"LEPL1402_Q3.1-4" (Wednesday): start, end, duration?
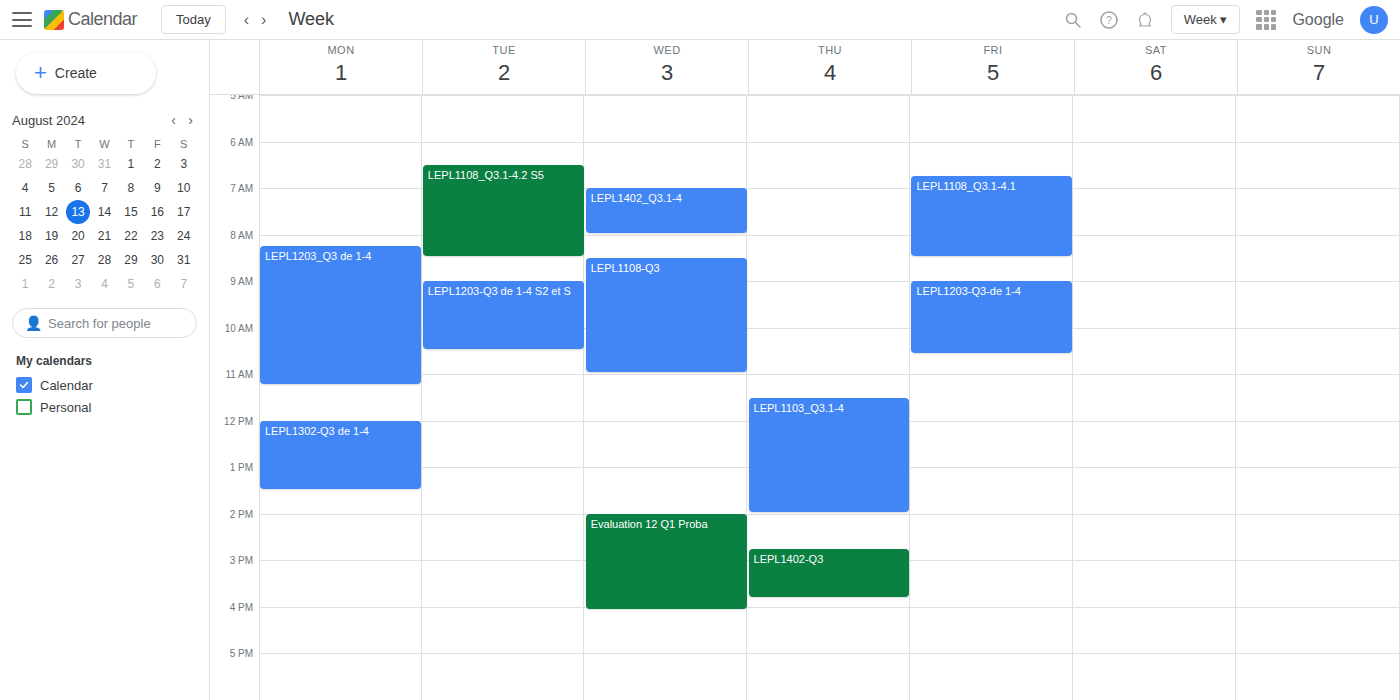
7:00 AM to 8:00 AM, 1 hour